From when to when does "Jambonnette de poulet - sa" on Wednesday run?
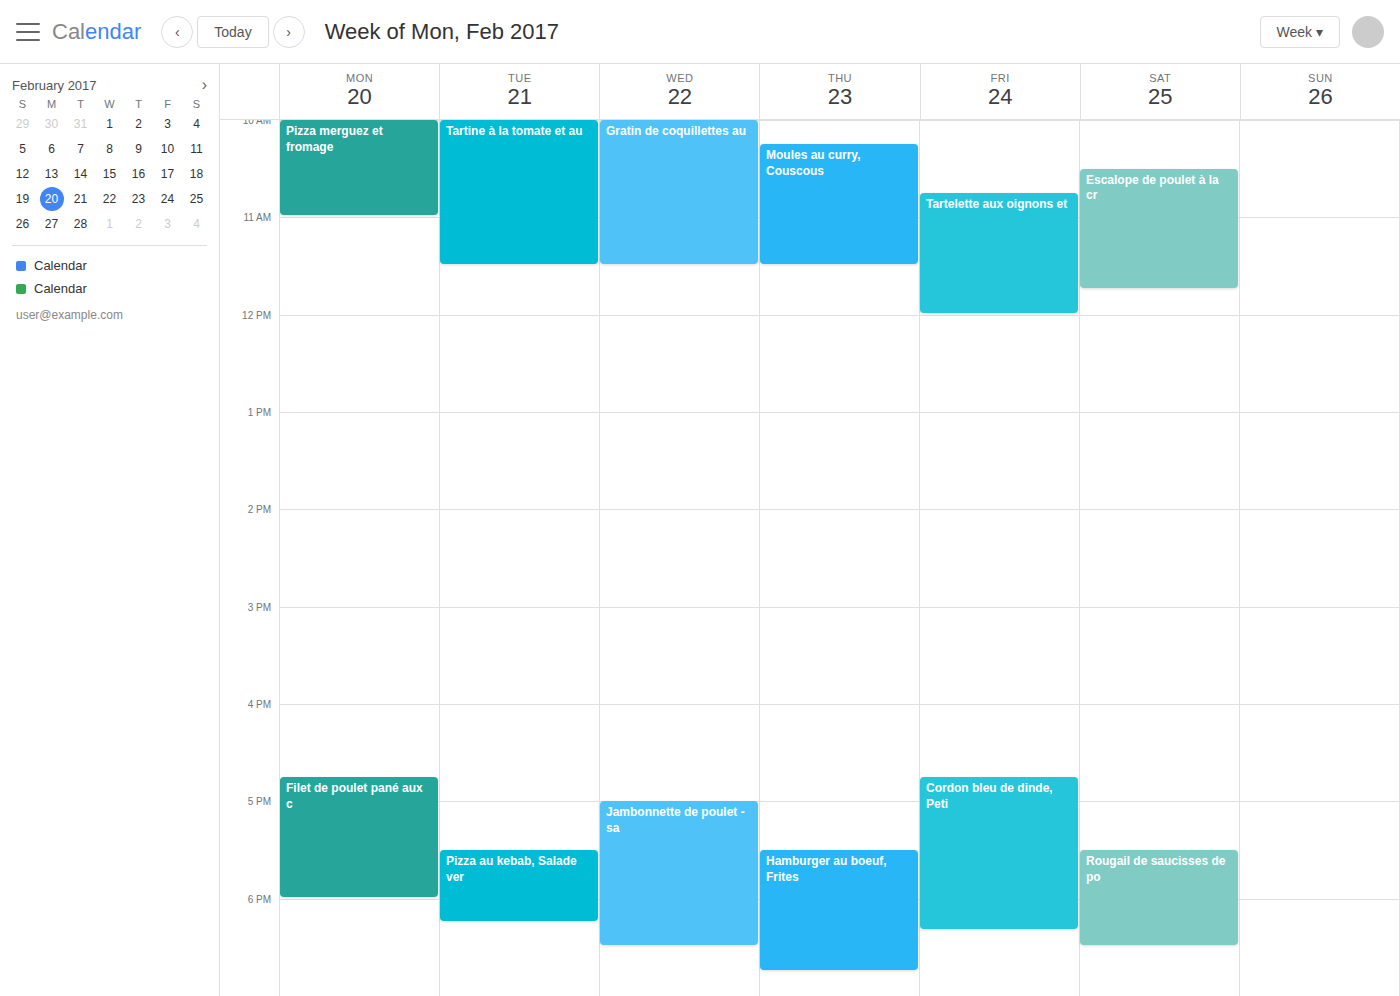
5:00 PM to 6:30 PM